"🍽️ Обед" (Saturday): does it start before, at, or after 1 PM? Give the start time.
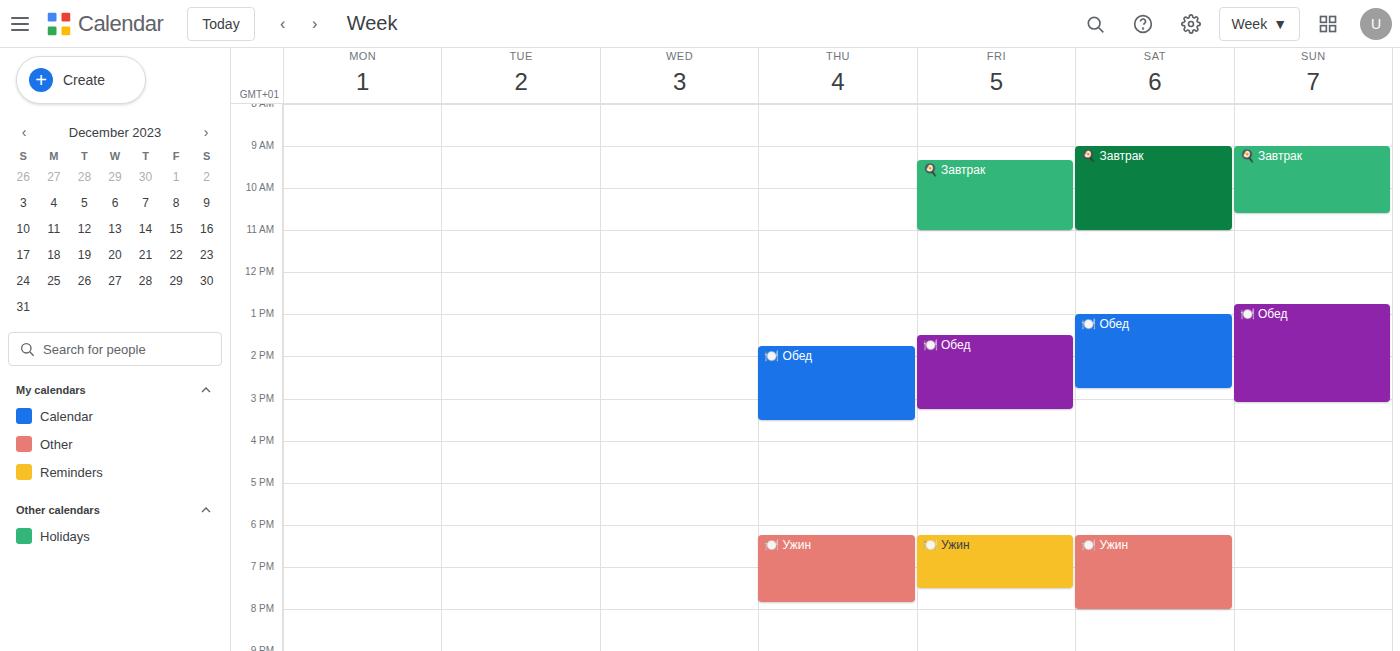
1:00 PM -- exactly at 1 PM, on the 1 PM line.